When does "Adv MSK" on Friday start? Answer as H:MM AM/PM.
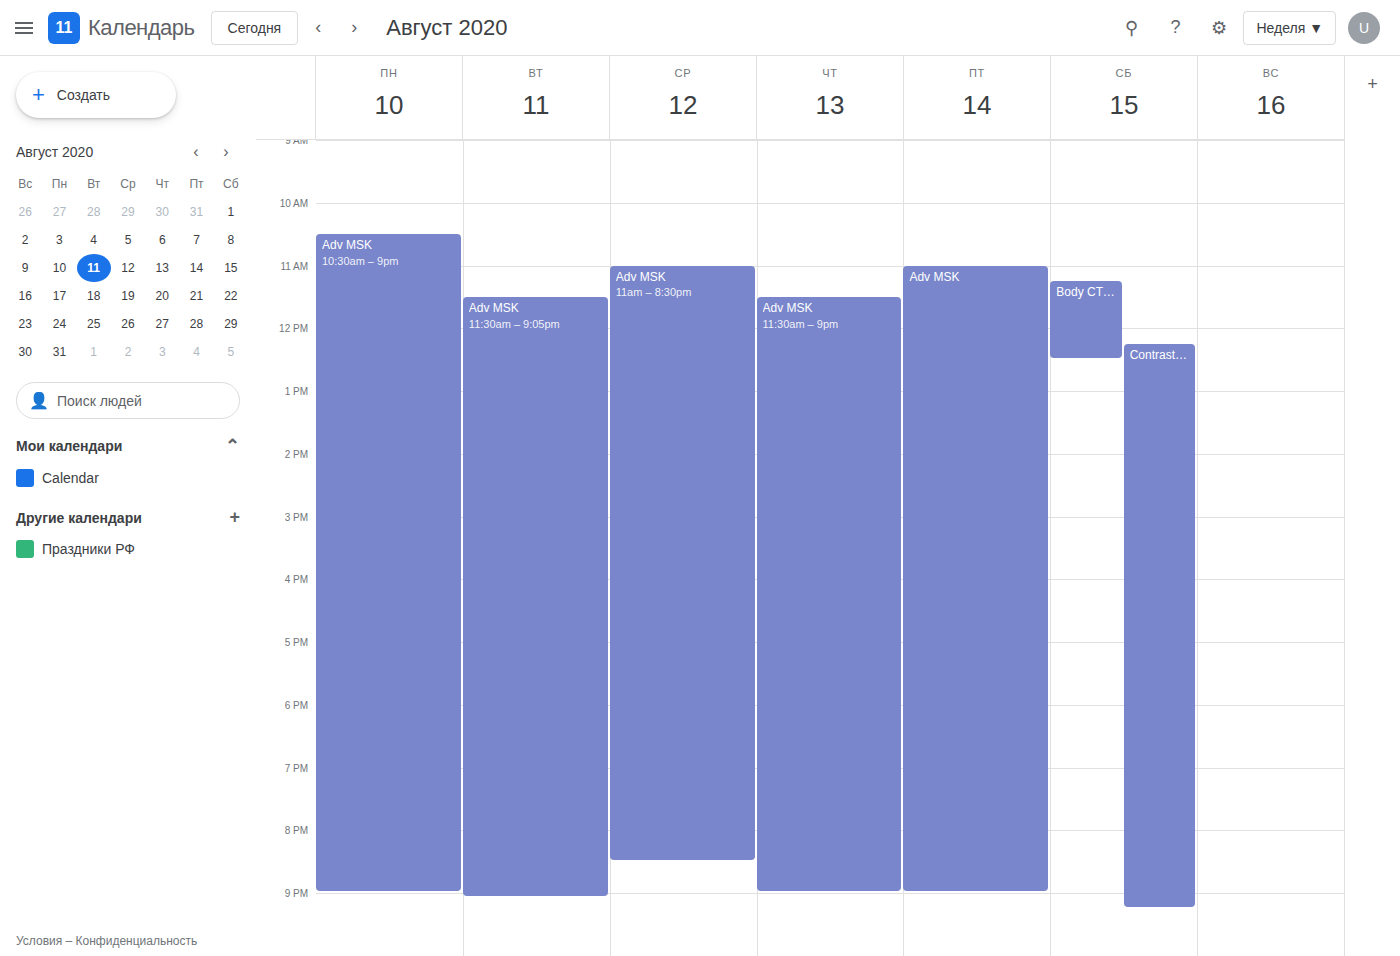
11:00 AM